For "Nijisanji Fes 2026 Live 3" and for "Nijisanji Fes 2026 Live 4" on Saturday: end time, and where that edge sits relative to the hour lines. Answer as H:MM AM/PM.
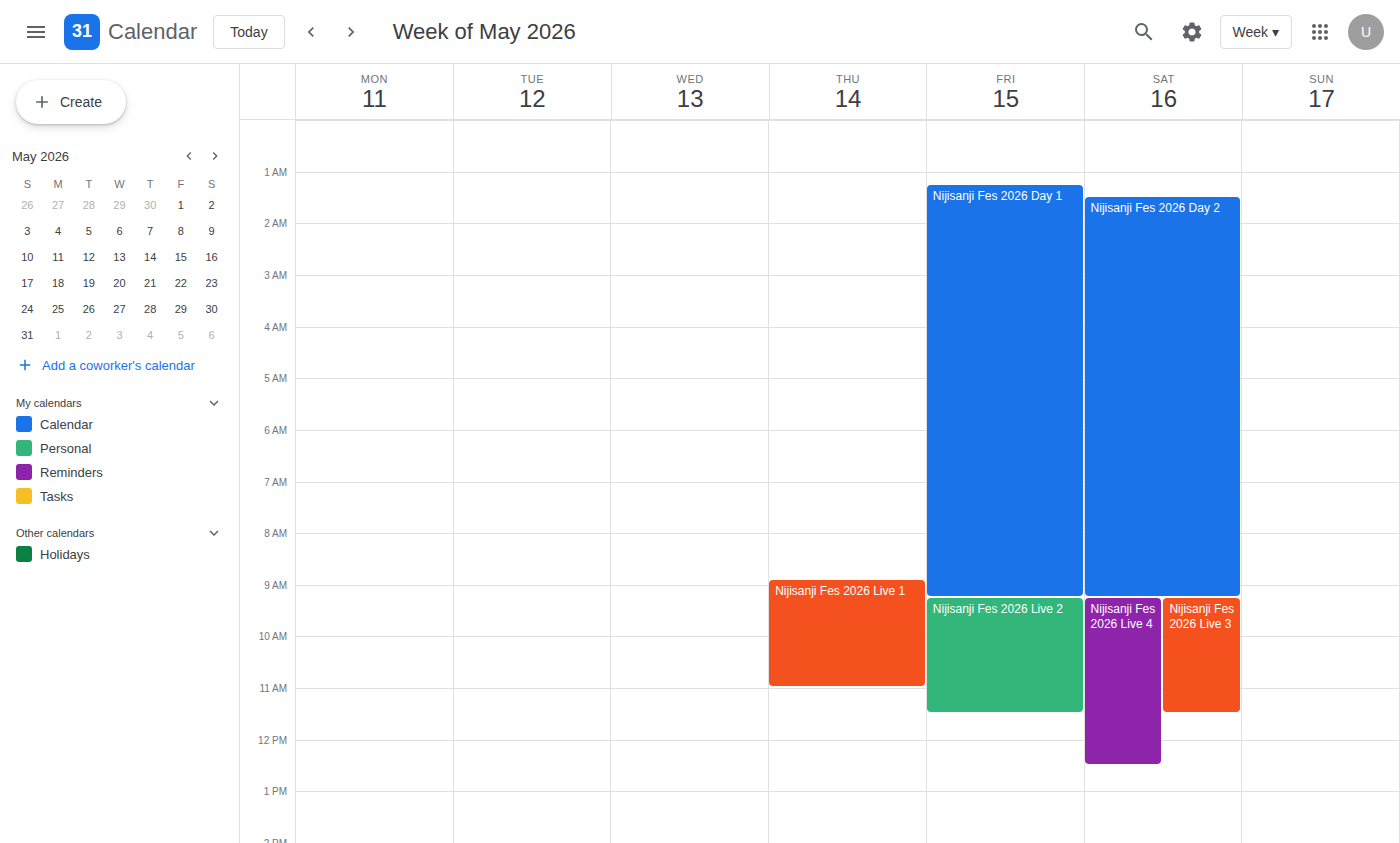
"Nijisanji Fes 2026 Live 3": 11:30 AM, halfway between the 11 AM and 12 PM lines. "Nijisanji Fes 2026 Live 4": 12:30 PM, halfway between the 12 PM and 1 PM lines.